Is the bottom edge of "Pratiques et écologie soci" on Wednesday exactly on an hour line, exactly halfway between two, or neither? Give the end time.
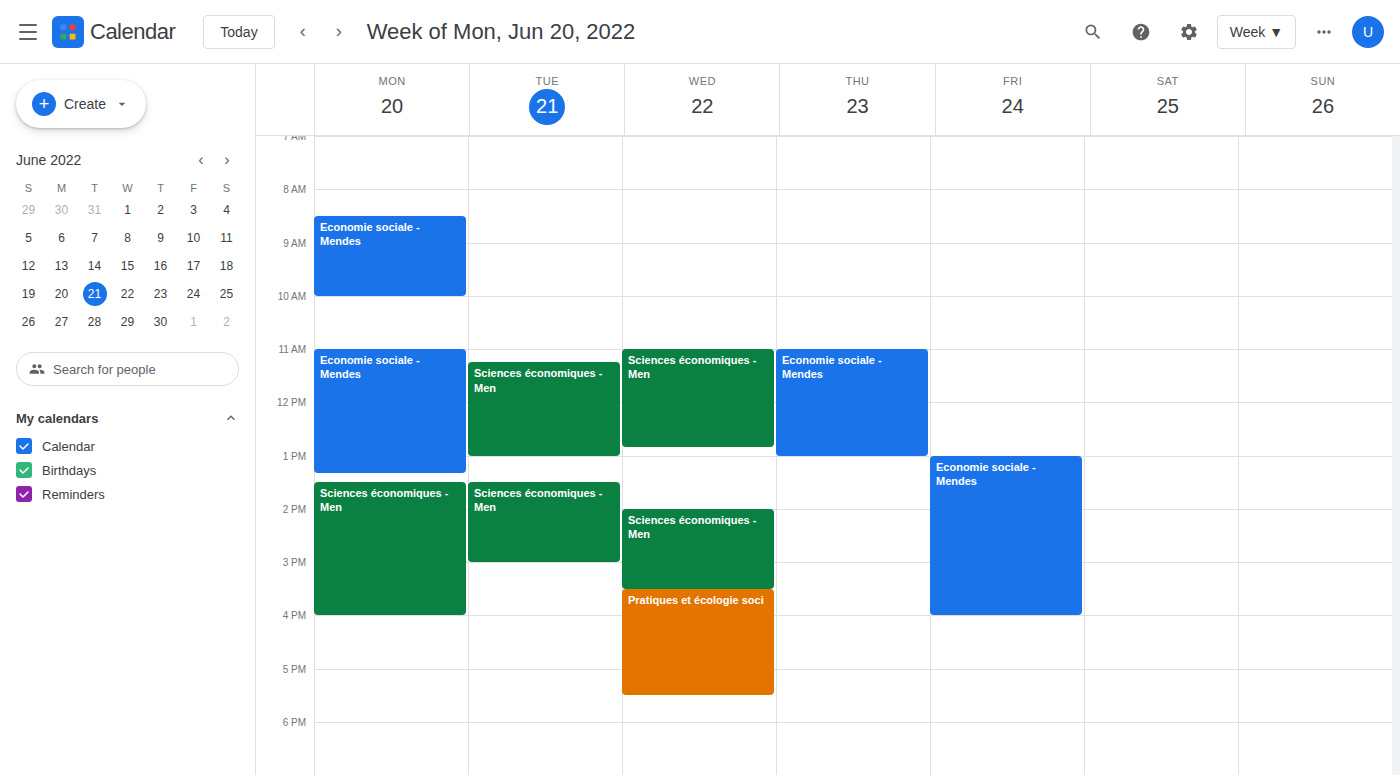
5:30 PM -- halfway between the 5 PM and 6 PM lines.